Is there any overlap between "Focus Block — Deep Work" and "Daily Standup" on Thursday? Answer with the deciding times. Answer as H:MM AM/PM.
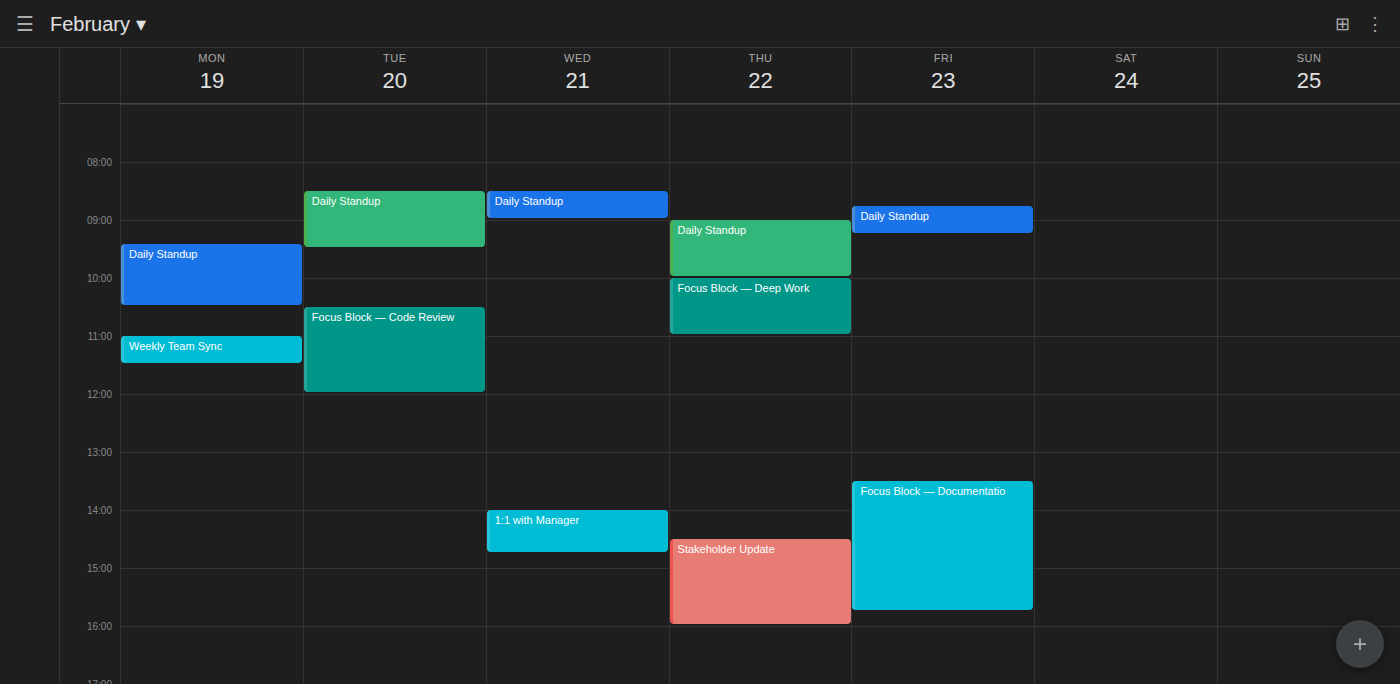
"Daily Standup" ends at 10:00 AM, exactly when "Focus Block — Deep Work" starts -- they touch but do not overlap.